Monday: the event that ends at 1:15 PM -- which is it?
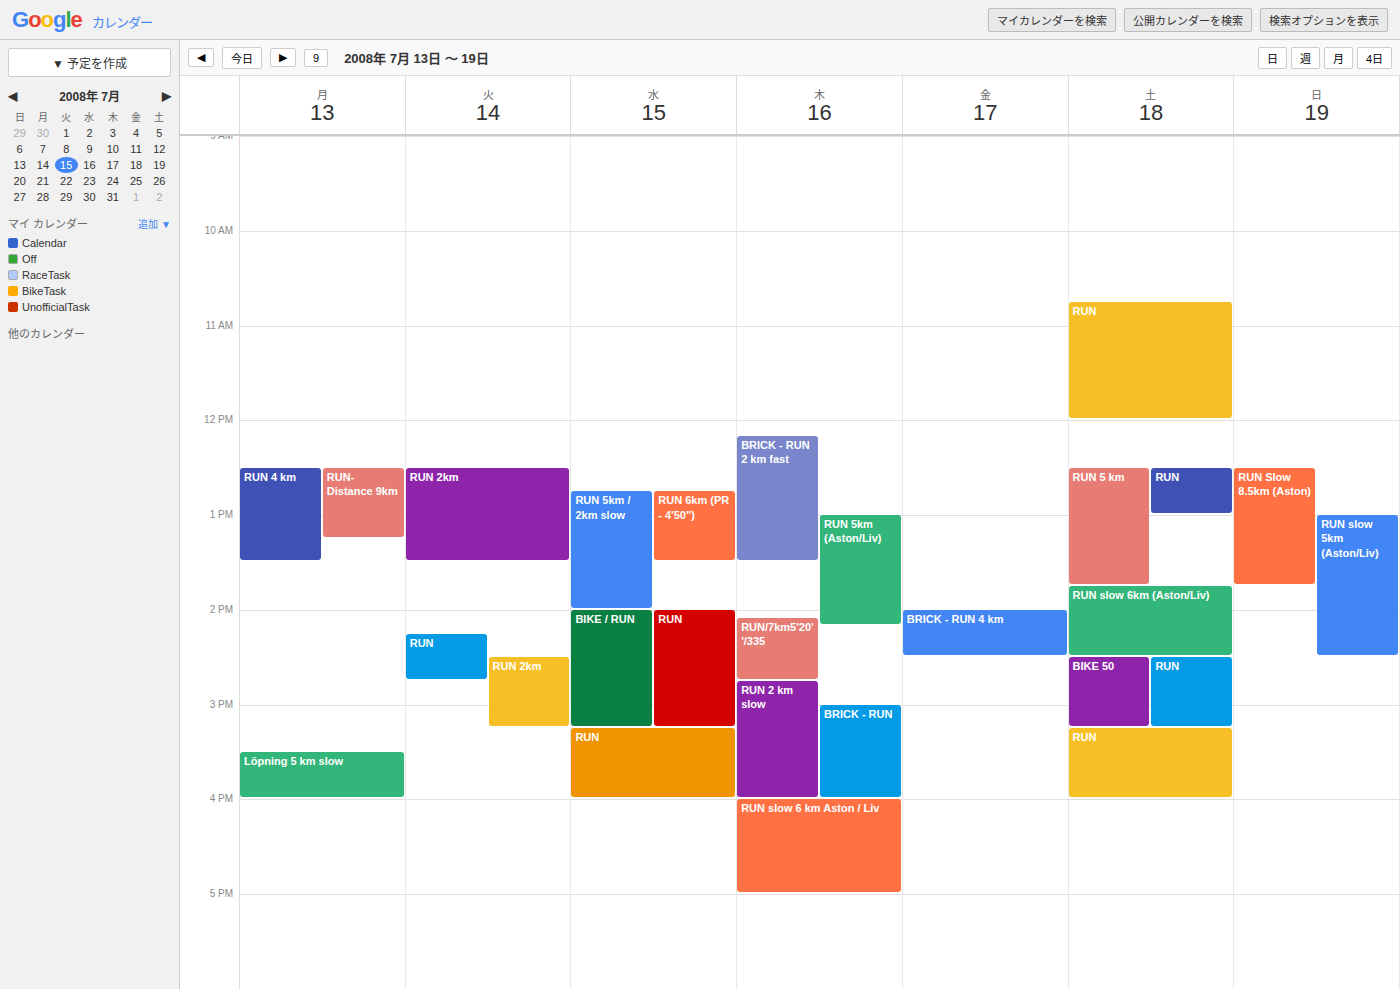
"RUN-Distance 9km"